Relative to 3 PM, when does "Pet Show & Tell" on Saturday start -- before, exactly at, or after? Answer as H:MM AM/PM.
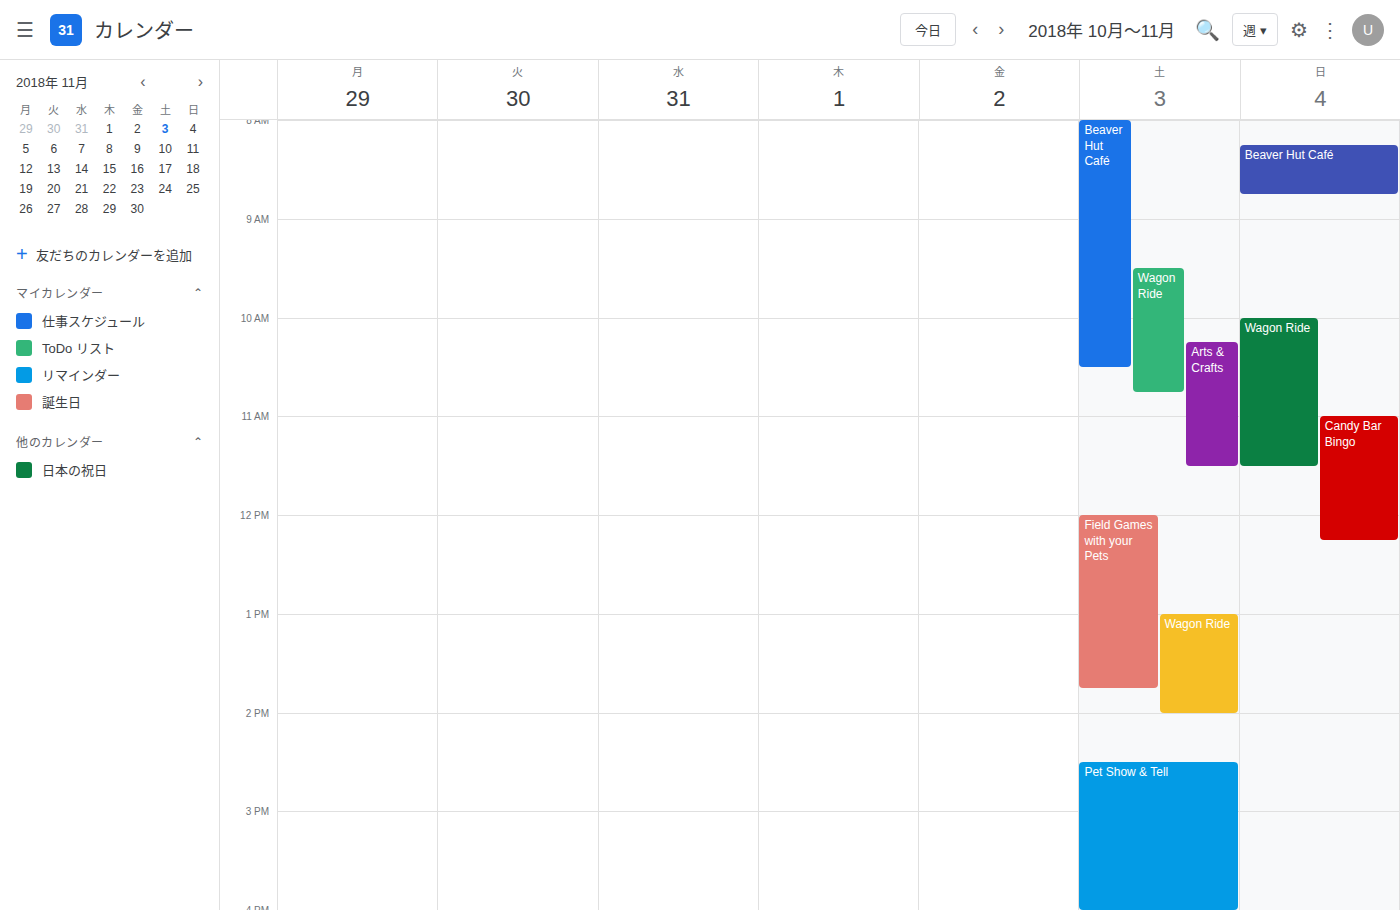
2:30 PM -- before 3 PM, 30 minutes above the 3 PM line.